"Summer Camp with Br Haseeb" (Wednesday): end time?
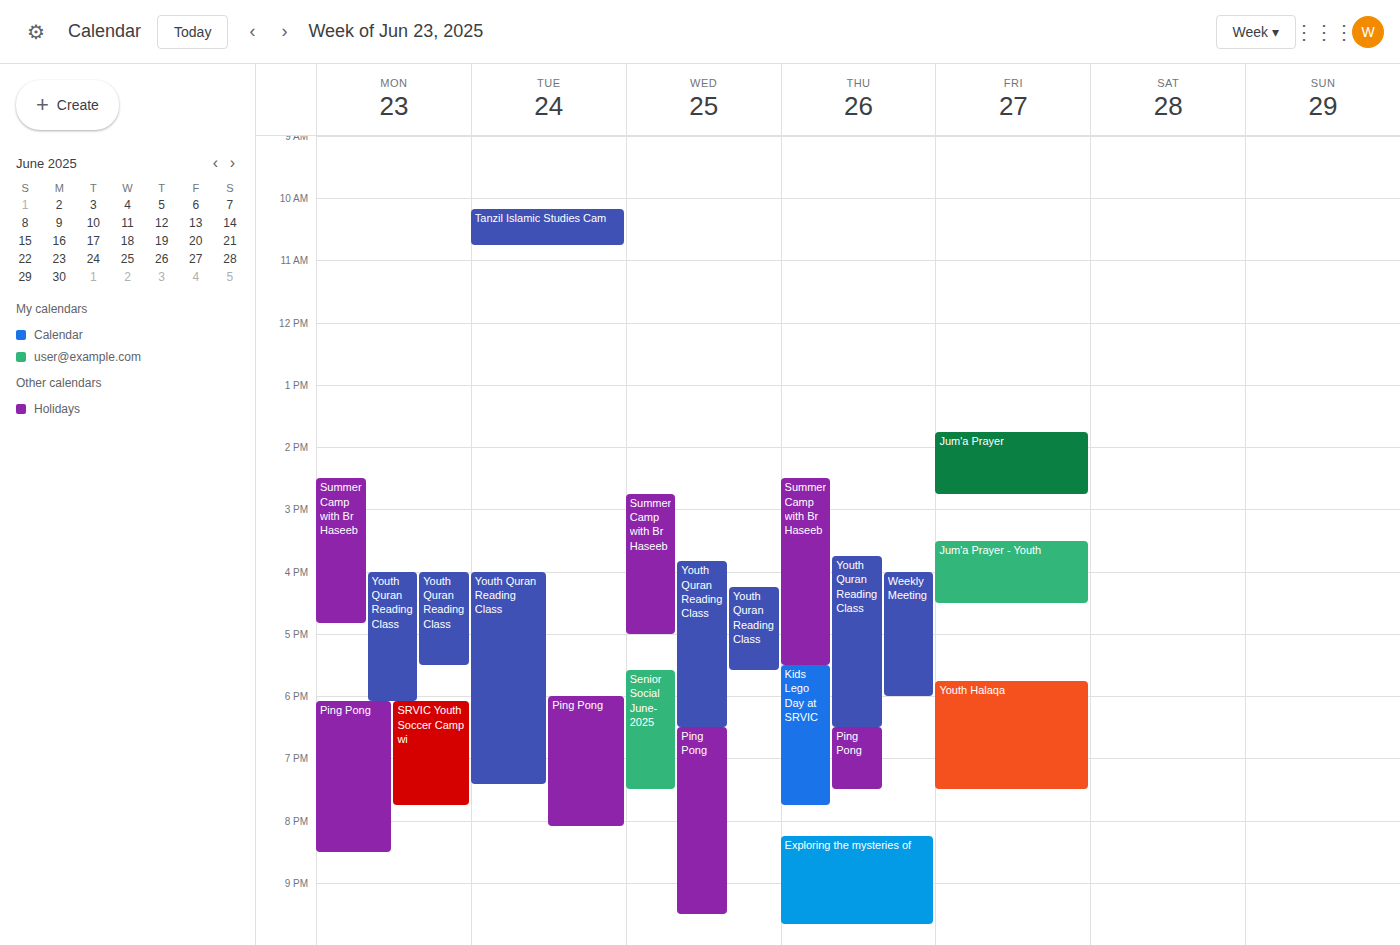
5:00 PM